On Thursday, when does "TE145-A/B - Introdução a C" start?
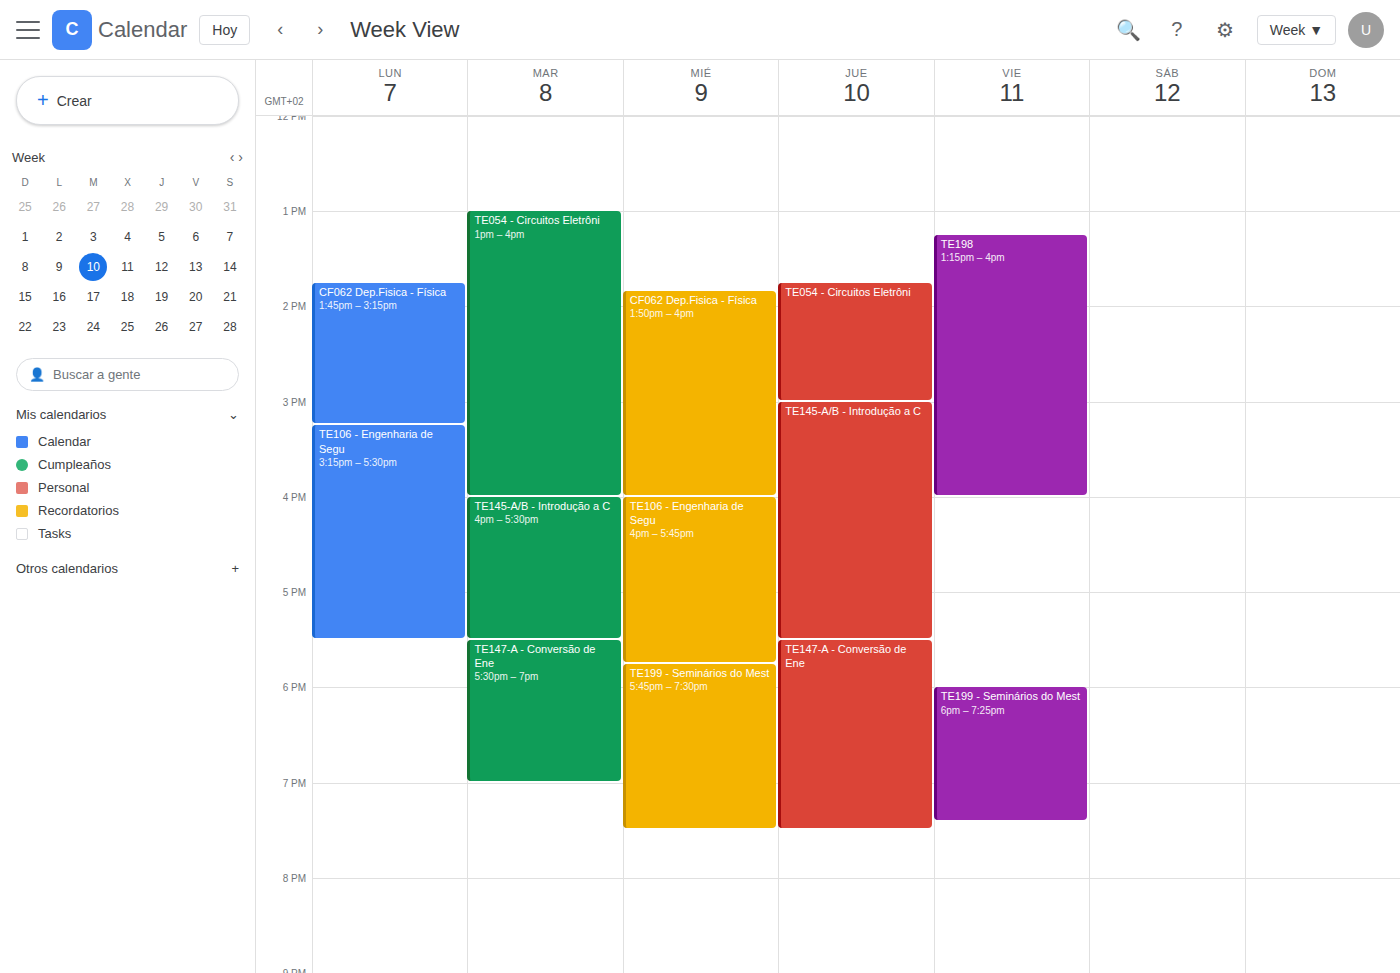
3:00 PM